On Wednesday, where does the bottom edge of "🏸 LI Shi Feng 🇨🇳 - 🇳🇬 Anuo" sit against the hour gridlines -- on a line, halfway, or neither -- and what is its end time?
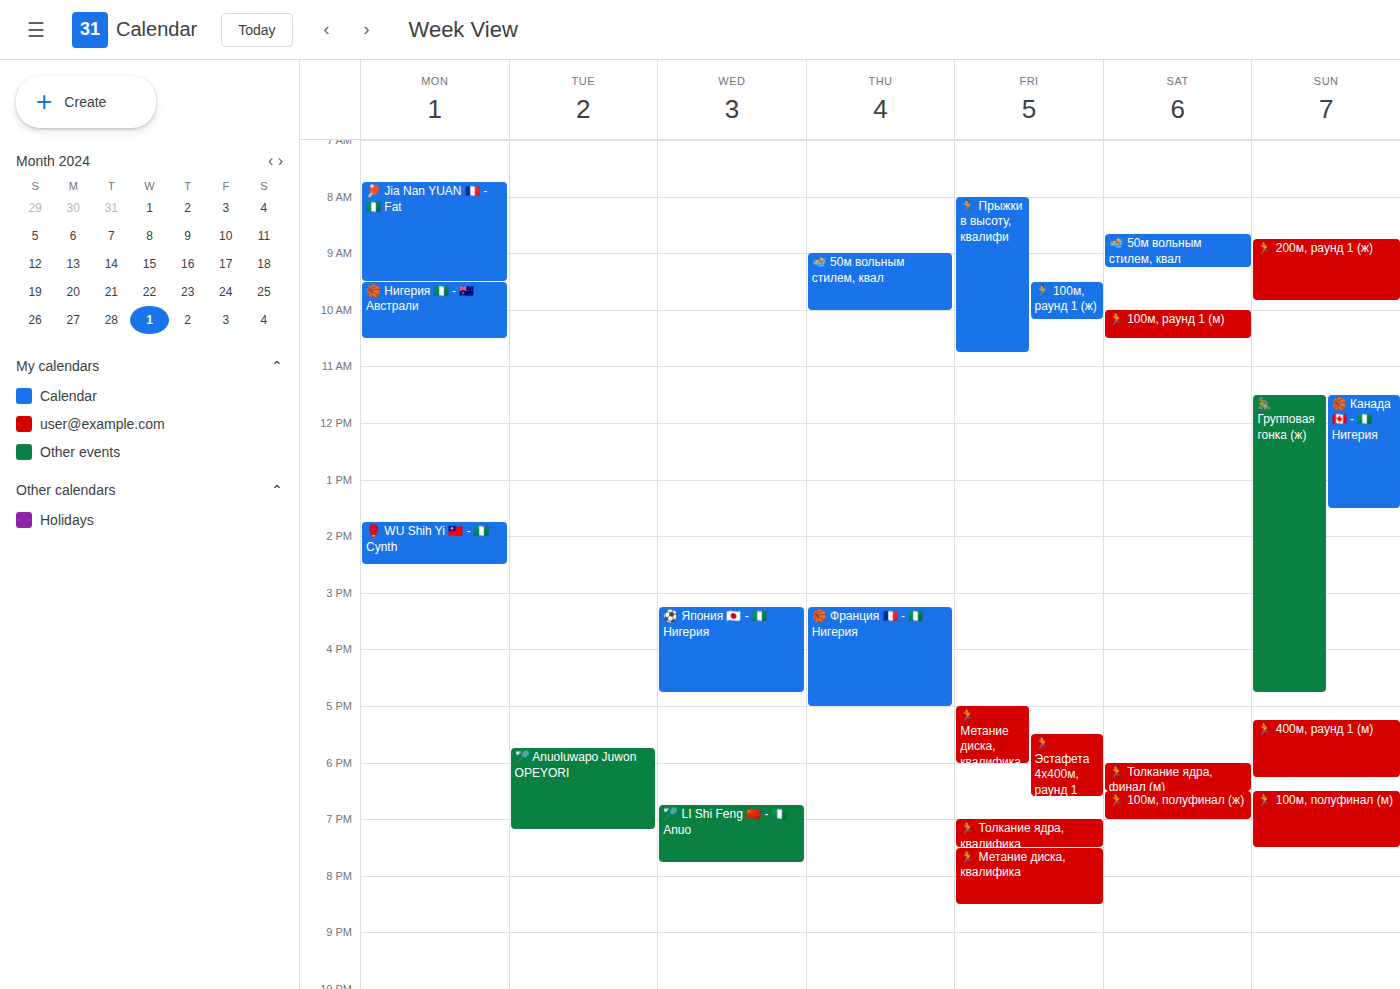
7:45 PM -- neither: three quarters of the way from the 7 PM line to the 8 PM line.